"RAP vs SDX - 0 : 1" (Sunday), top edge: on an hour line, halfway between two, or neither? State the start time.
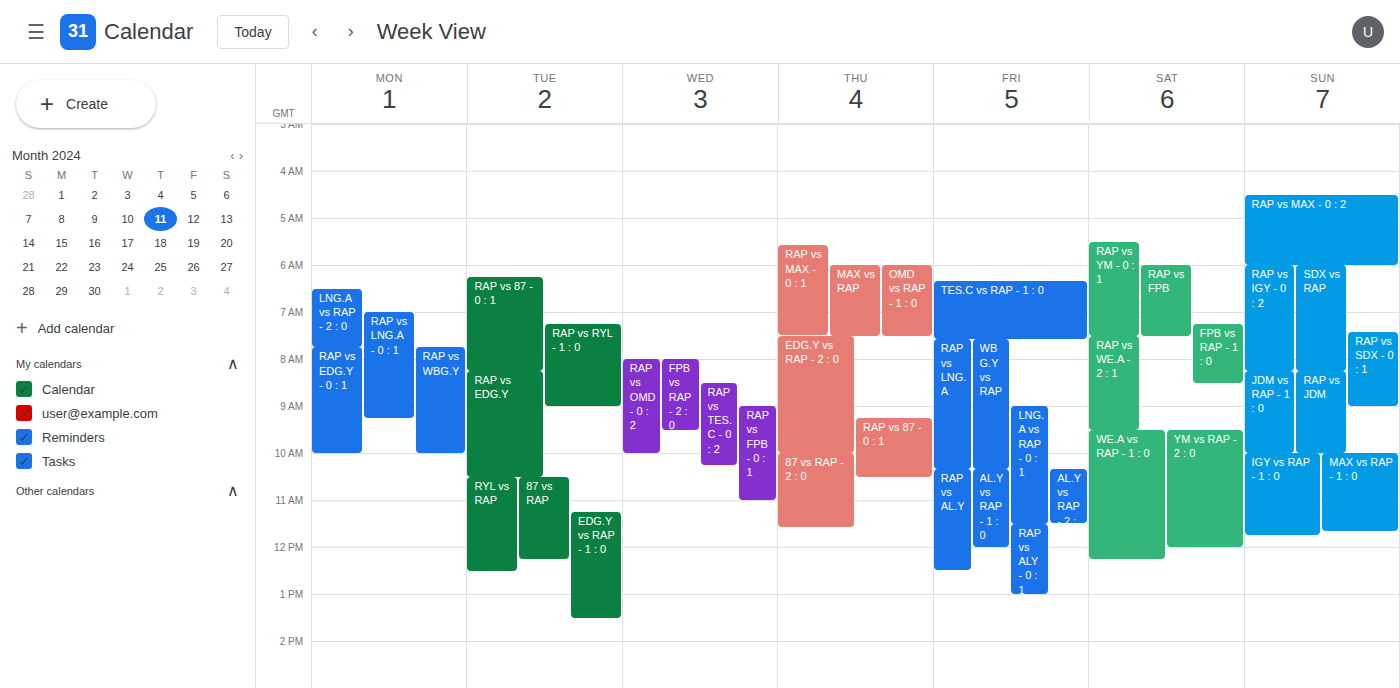
7:25 AM -- neither: 25 minutes below the 7 AM line and 35 minutes above the 8 AM line.